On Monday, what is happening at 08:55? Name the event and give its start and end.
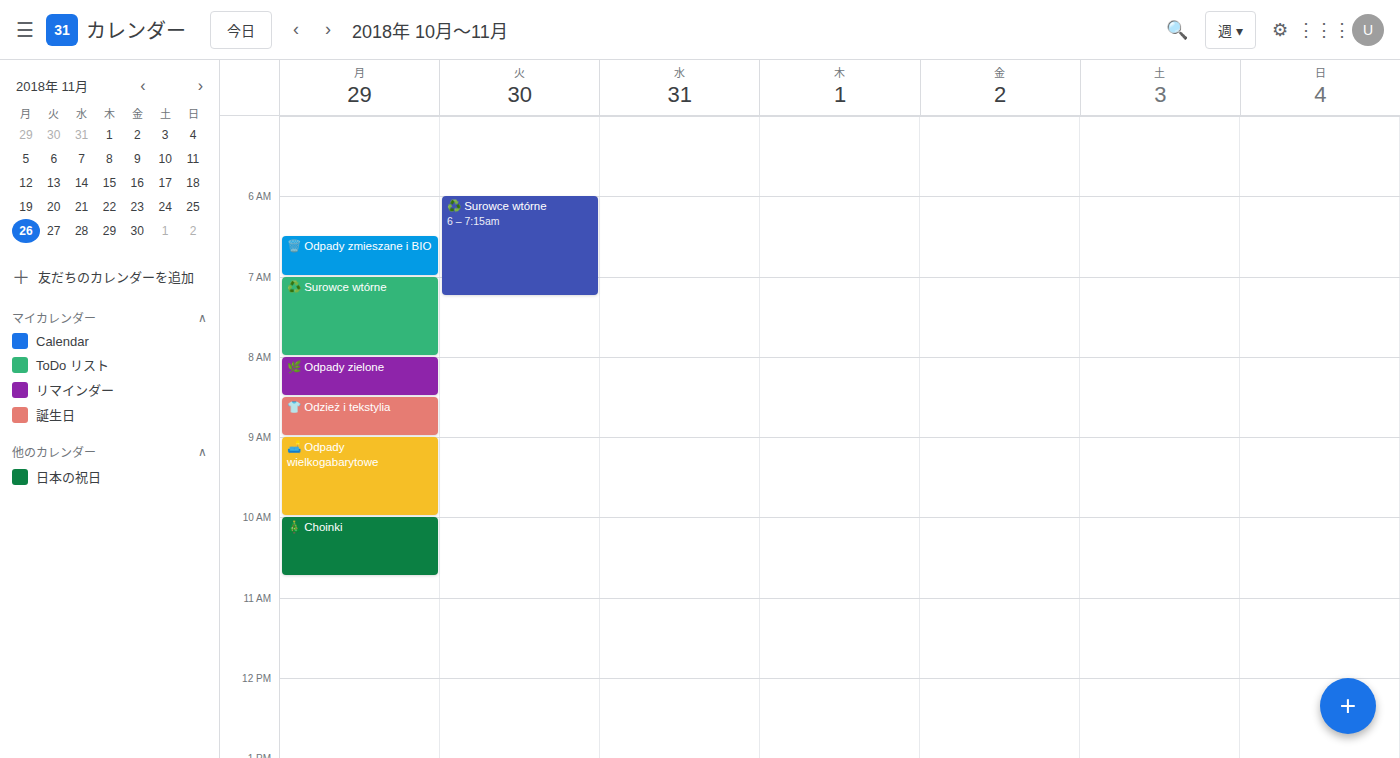
"👕 Odzież i tekstylia", 08:30 to 09:00